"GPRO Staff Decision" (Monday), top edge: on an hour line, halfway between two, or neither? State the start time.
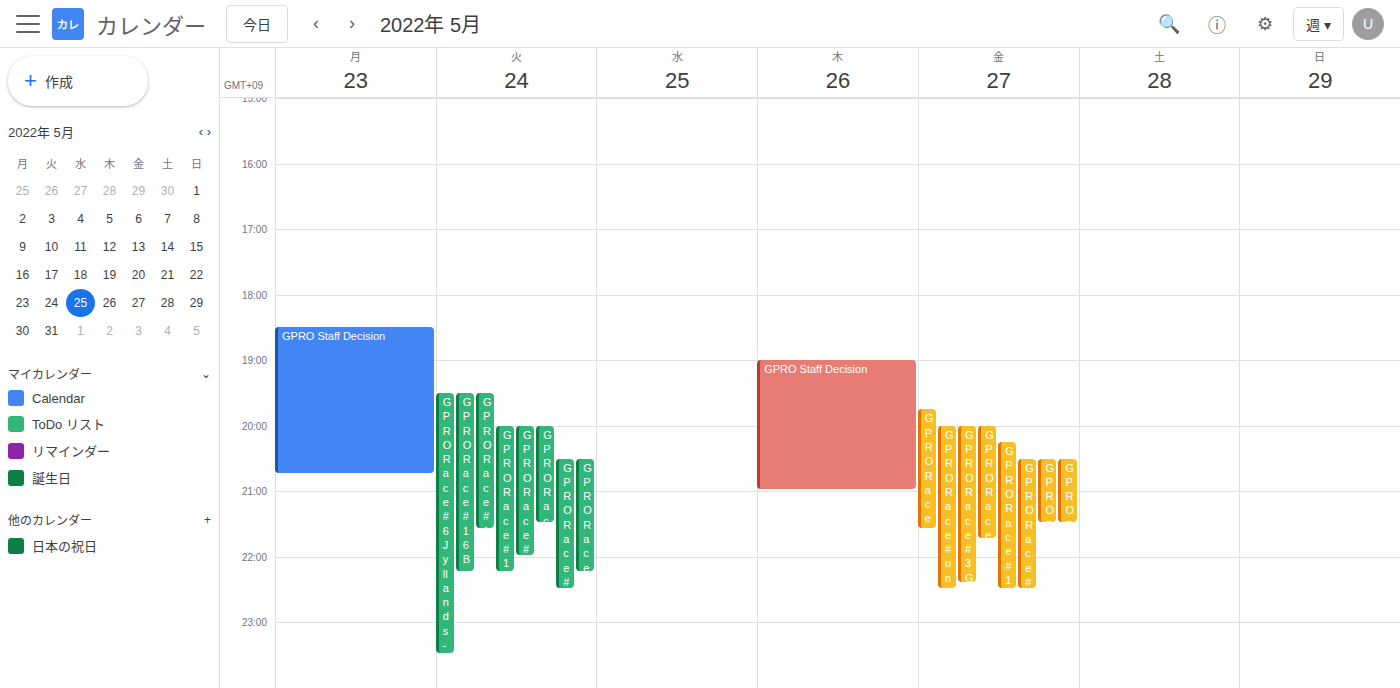
6:30 PM -- halfway between the 6 PM and 7 PM lines.